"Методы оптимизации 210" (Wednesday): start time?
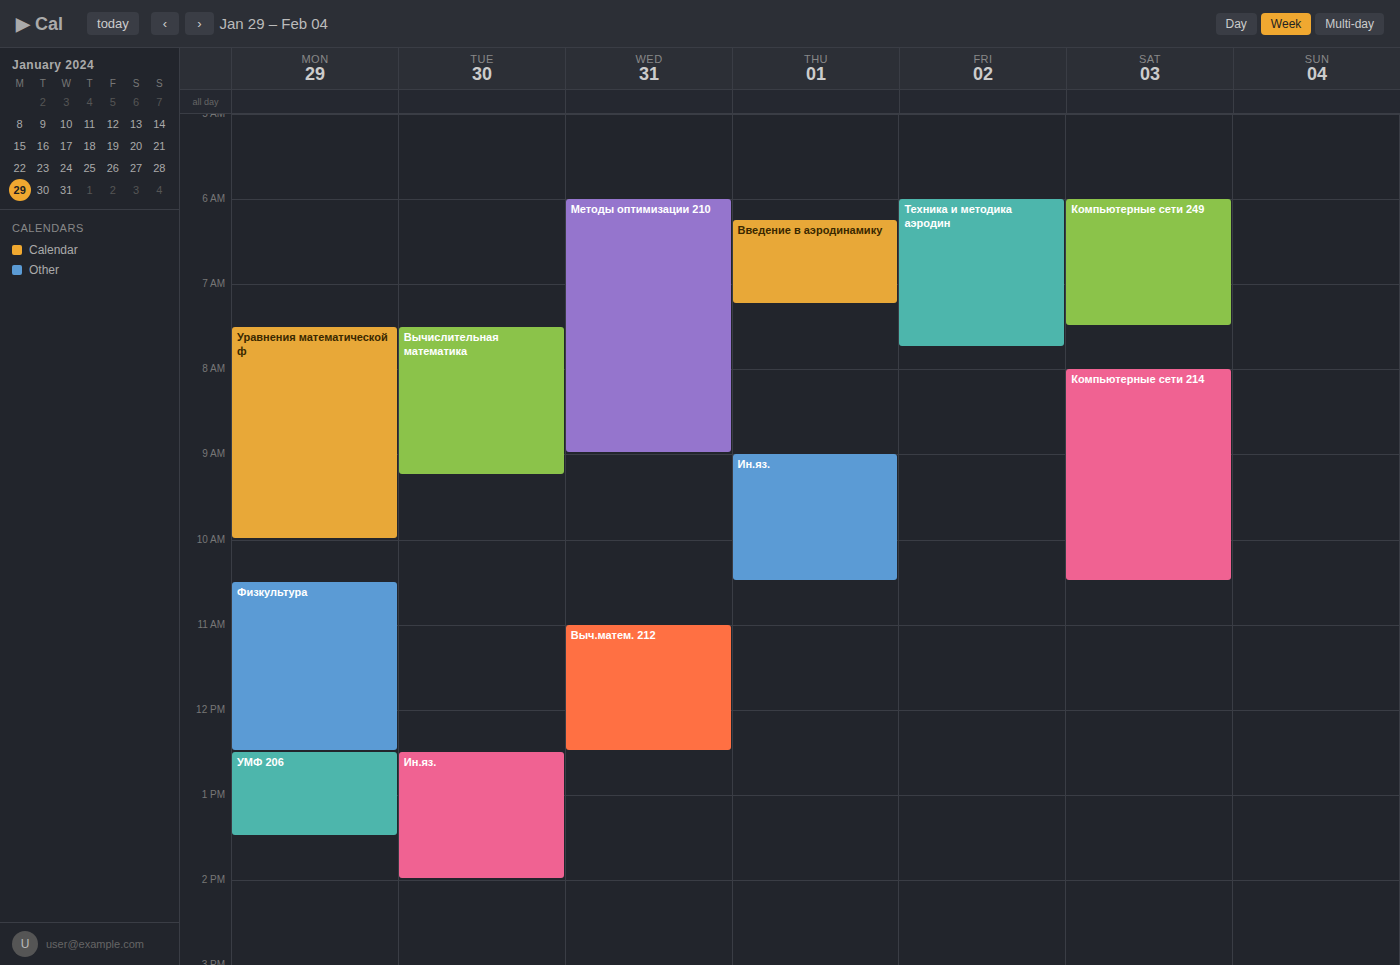
06:00